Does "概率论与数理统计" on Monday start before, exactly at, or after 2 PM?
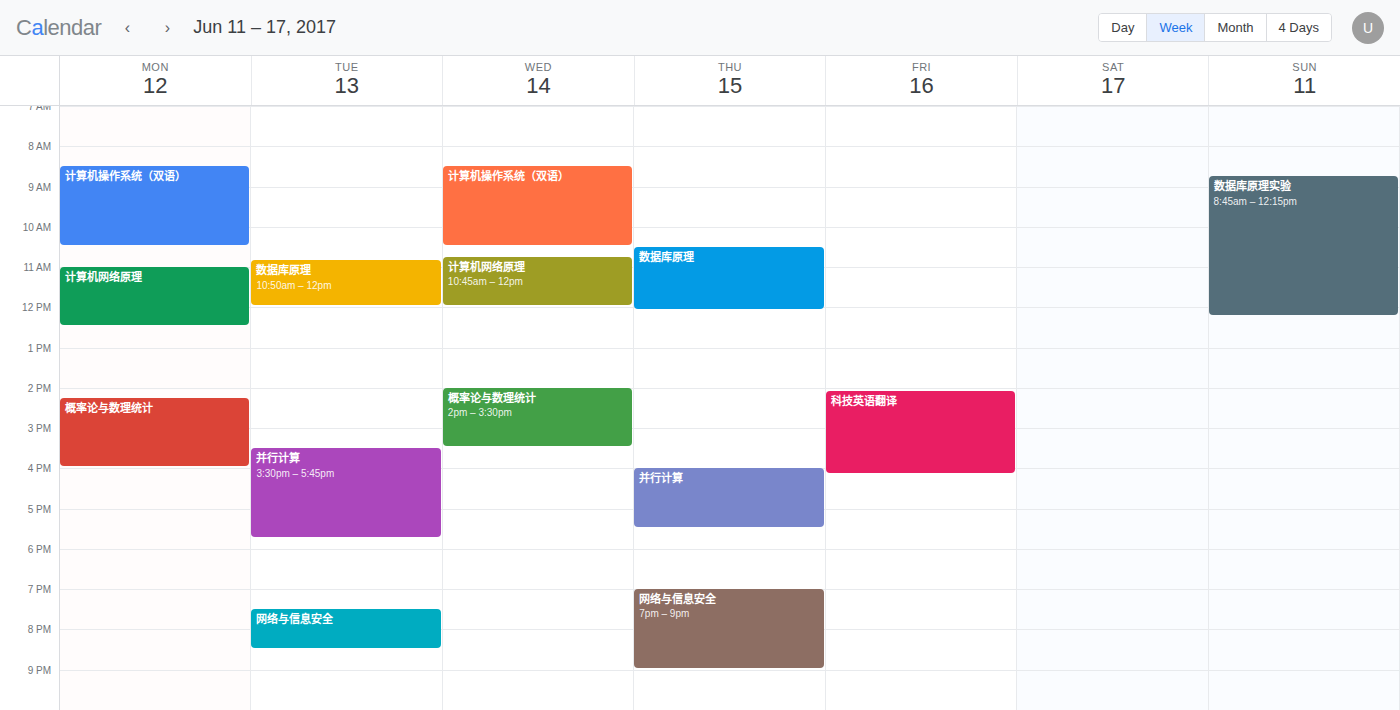
2:15 PM -- after 2 PM, 15 minutes below the 2 PM line.